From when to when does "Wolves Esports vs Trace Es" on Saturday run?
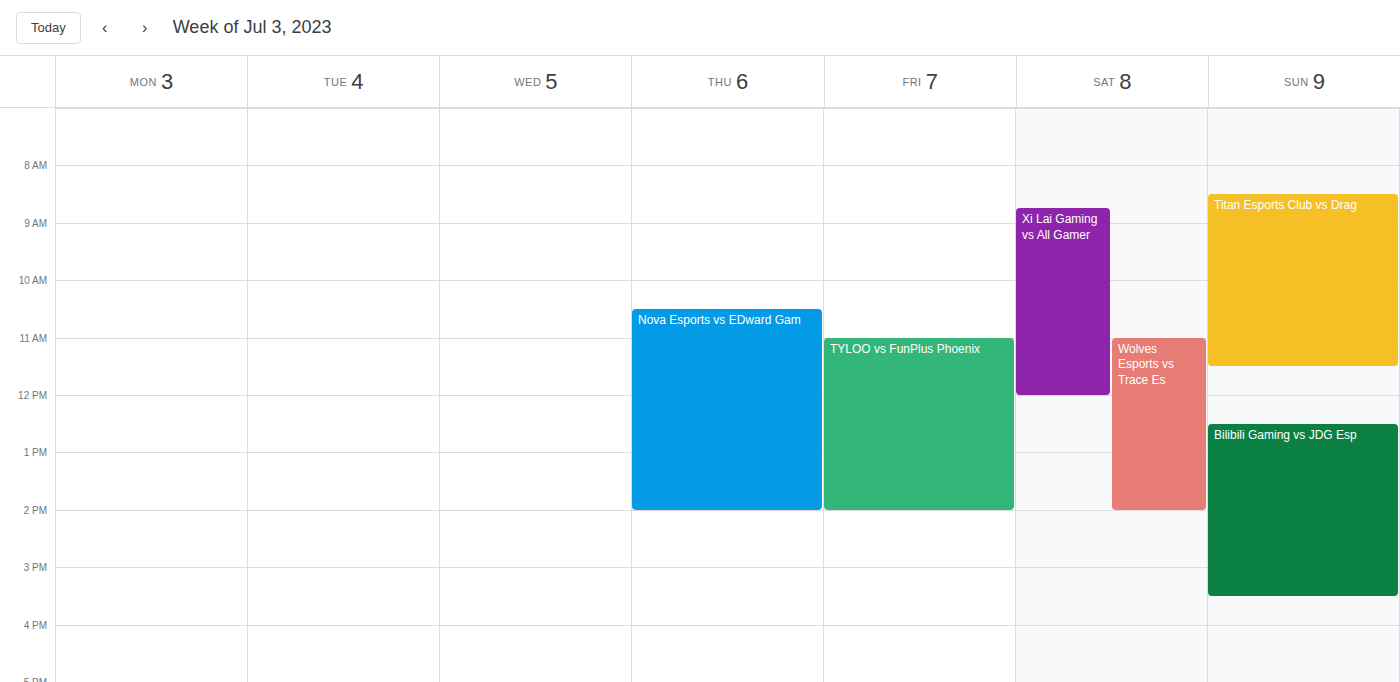
11:00 AM to 2:00 PM